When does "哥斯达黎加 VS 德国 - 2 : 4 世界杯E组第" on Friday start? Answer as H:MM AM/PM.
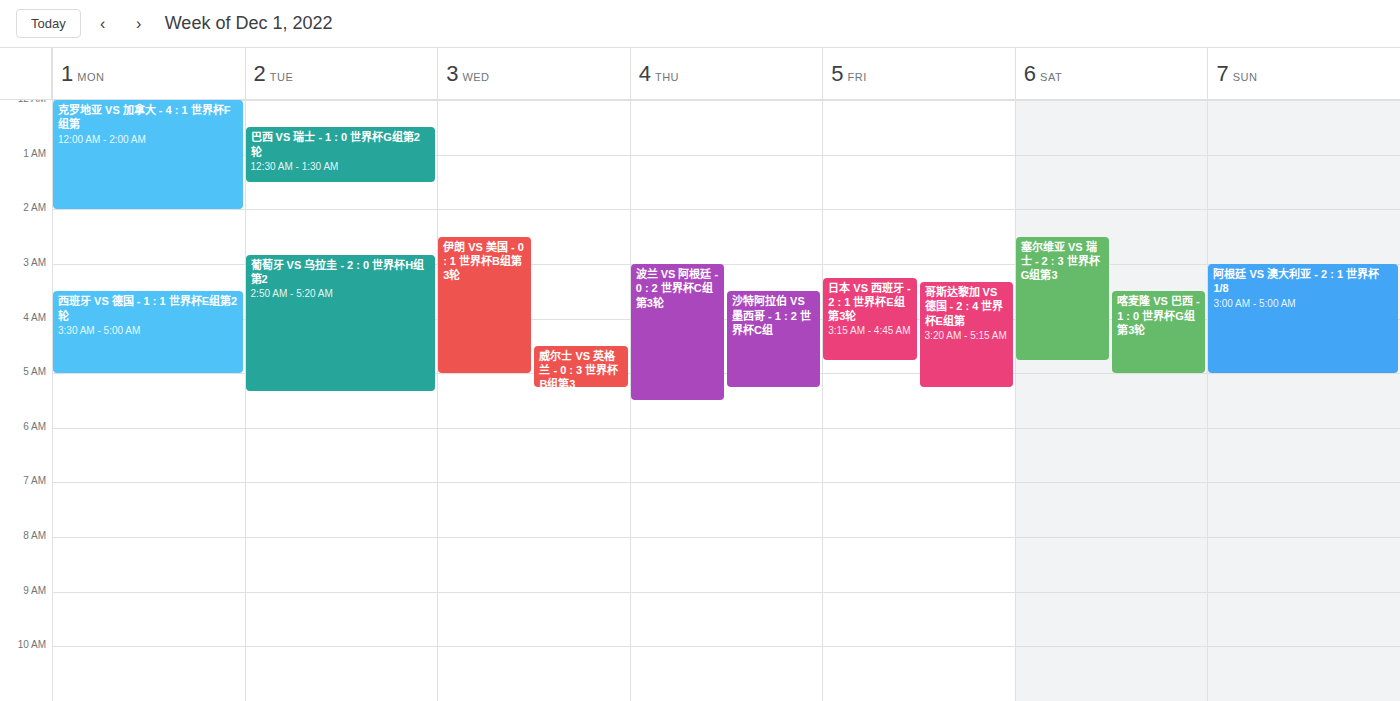
3:20 AM